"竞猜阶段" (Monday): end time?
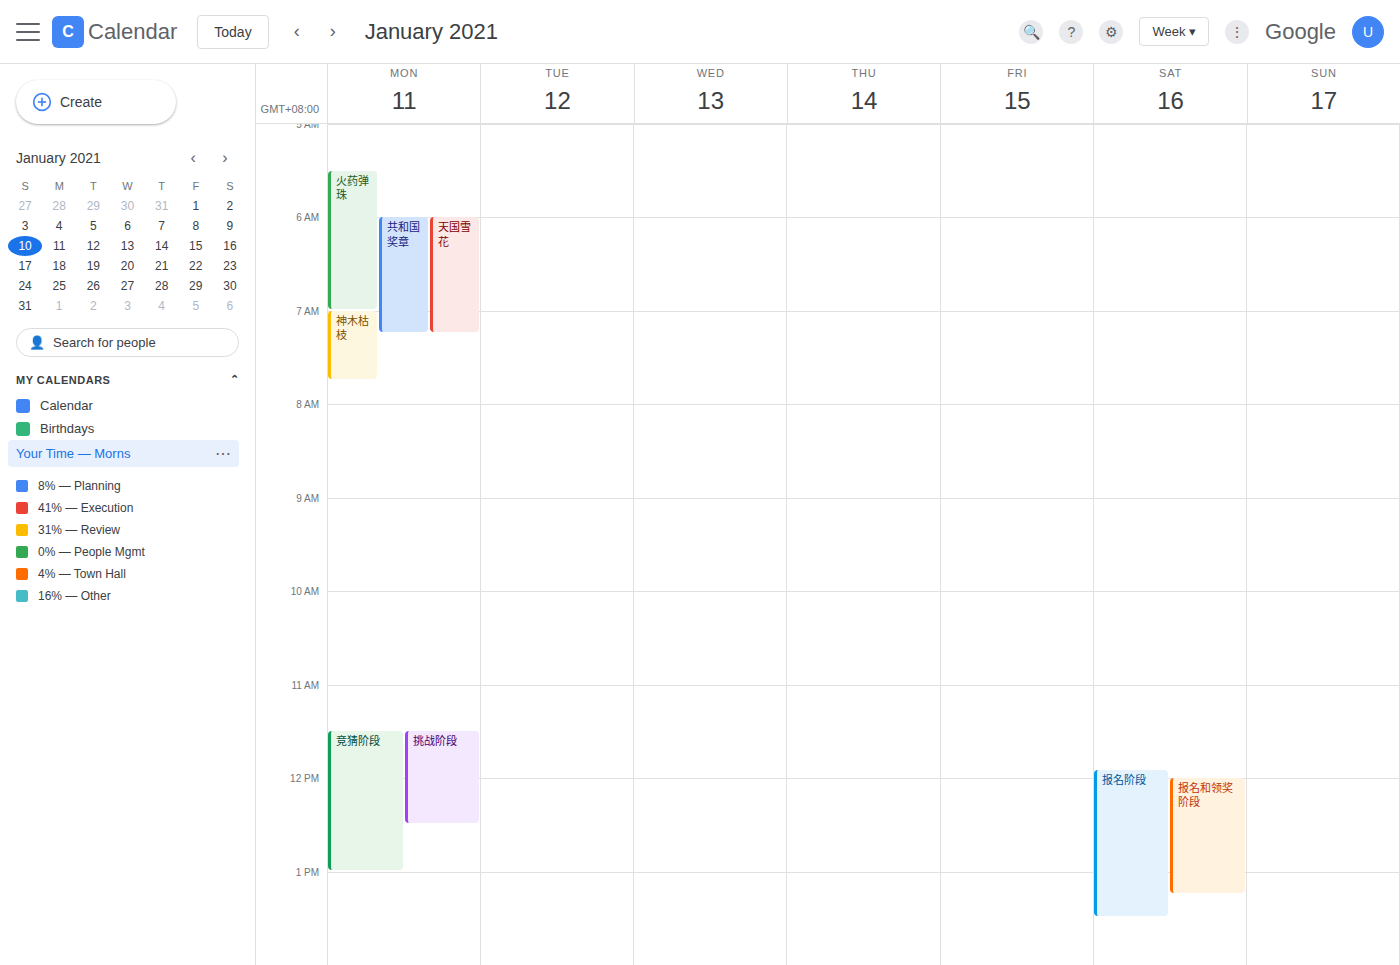
1:00 PM